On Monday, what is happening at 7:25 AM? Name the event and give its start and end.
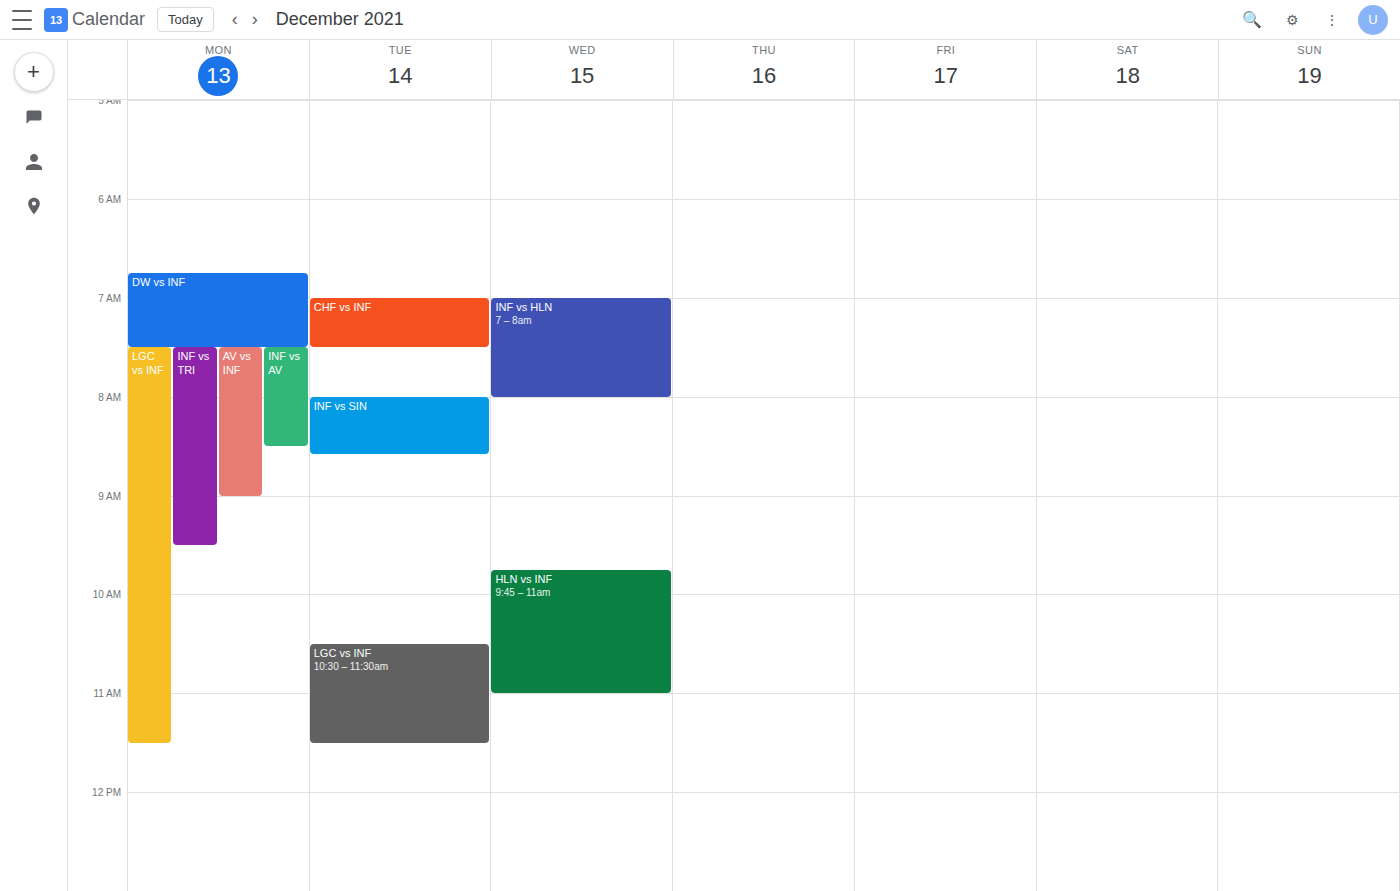
"DW vs INF", 6:45 AM to 7:30 AM